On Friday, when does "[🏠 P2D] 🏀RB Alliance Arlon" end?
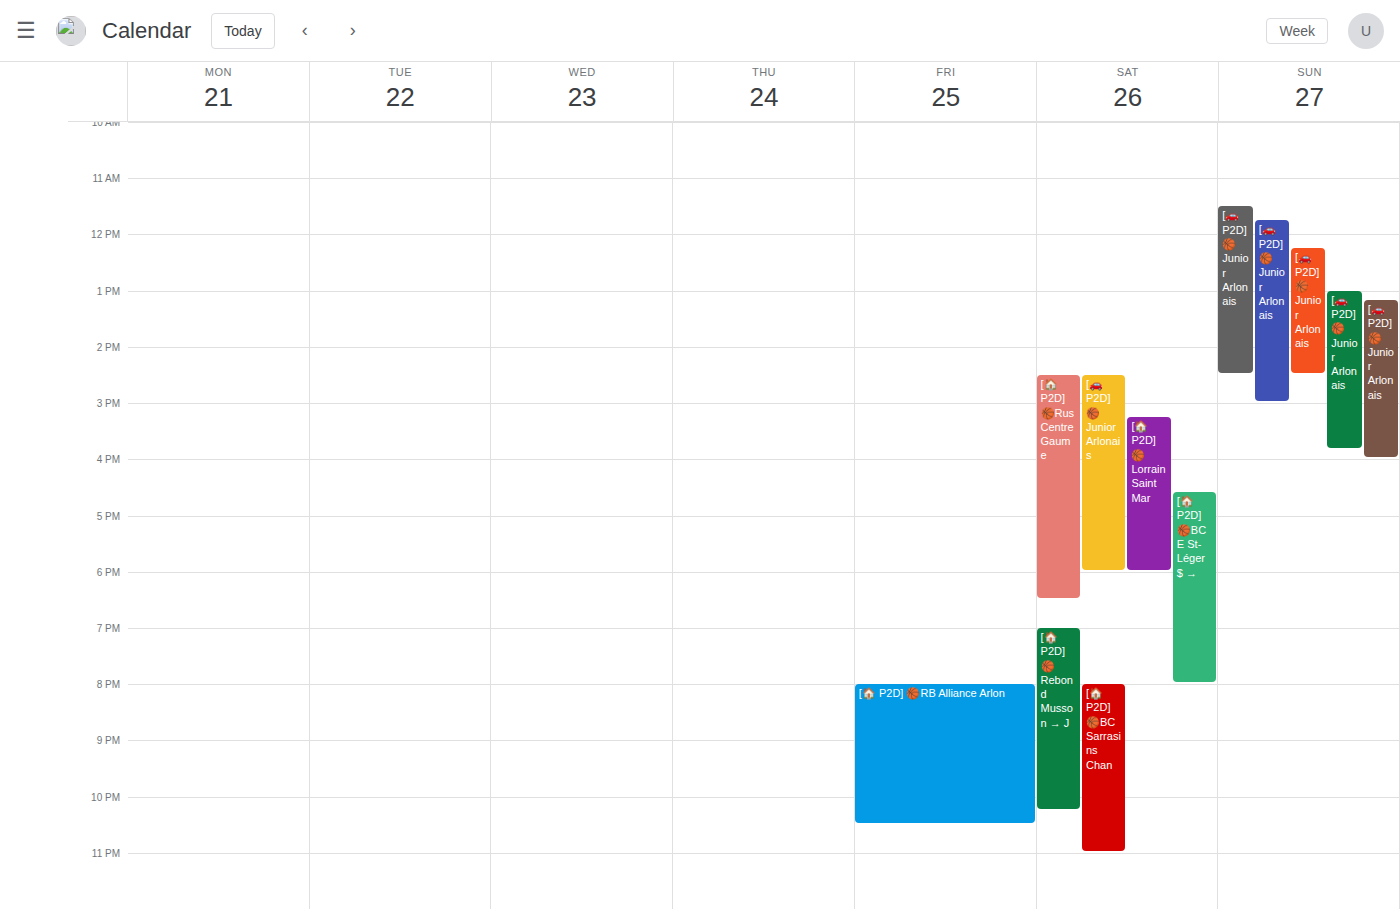
10:30 PM